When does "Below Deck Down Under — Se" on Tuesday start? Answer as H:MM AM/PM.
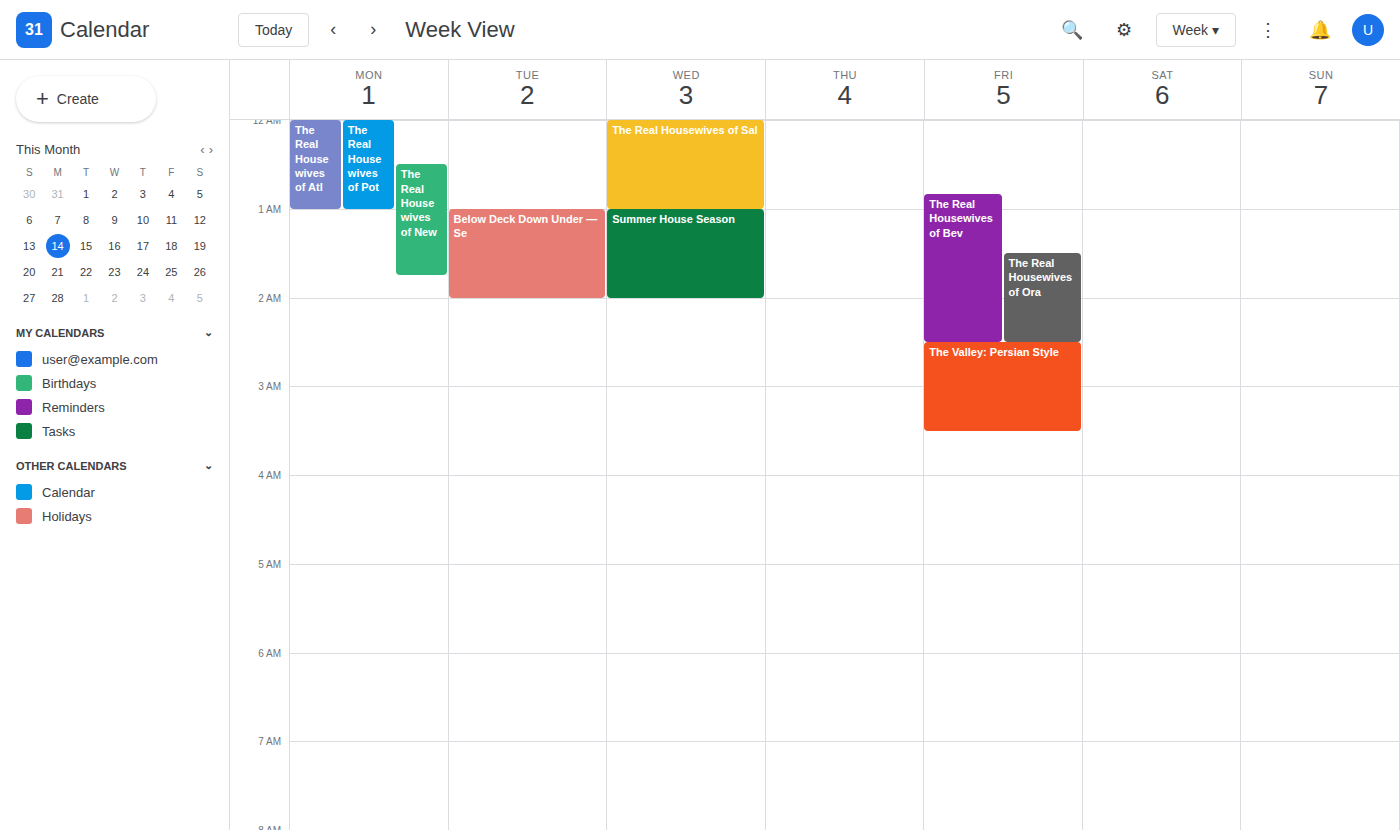
1:00 AM